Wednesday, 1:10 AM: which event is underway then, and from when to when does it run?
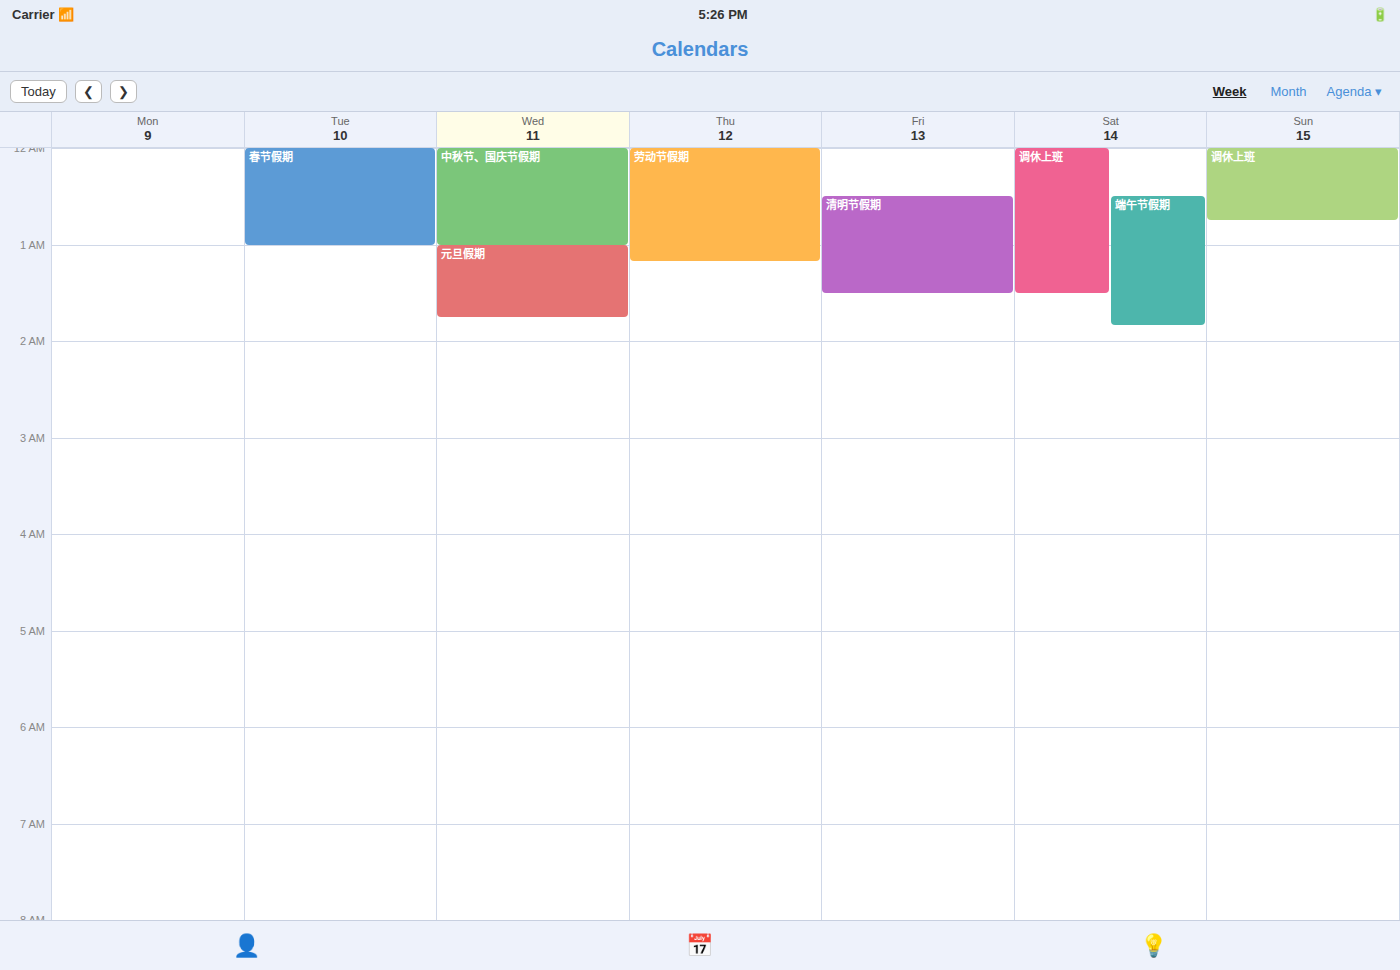
"元旦假期", 1:00 AM to 1:45 AM